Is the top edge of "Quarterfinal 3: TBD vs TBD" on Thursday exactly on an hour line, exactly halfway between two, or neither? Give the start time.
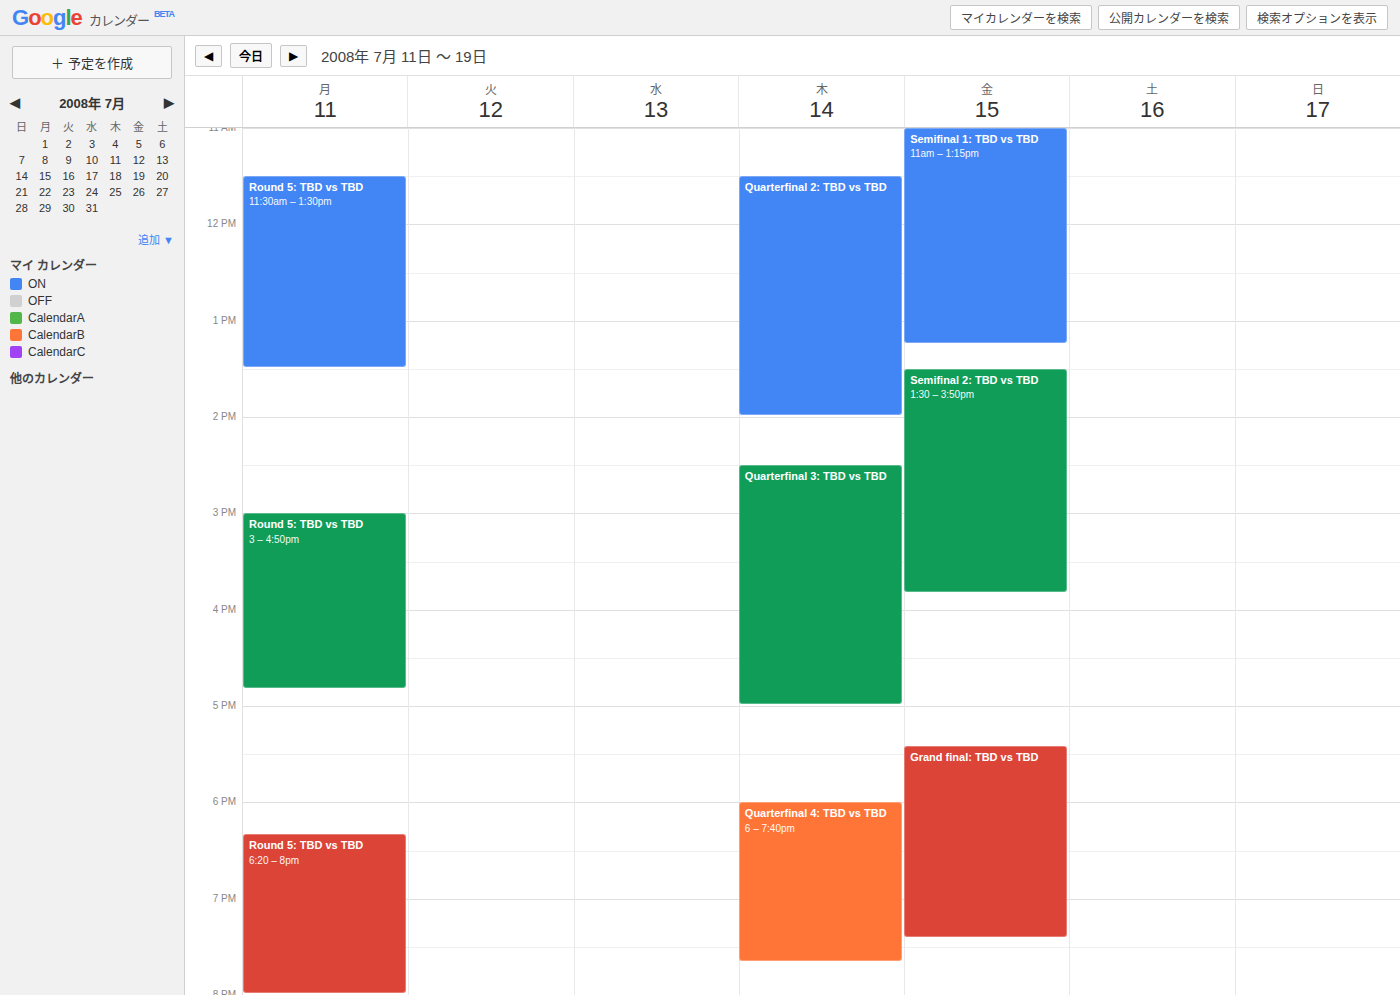
2:30 PM -- halfway between the 2 PM and 3 PM lines.